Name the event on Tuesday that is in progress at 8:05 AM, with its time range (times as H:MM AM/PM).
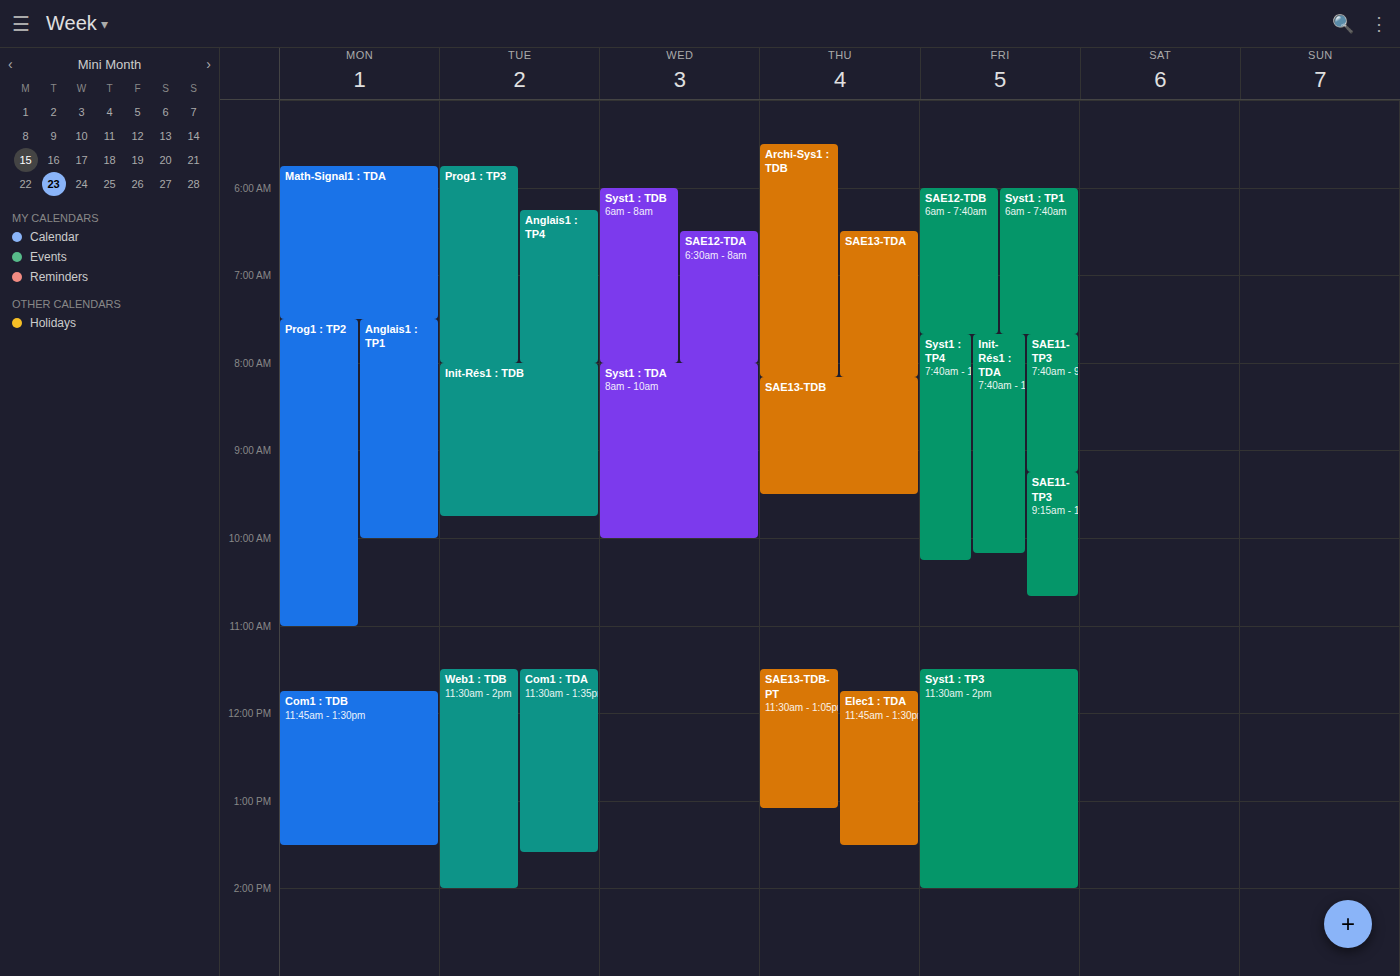
"Init-Rés1 : TDB", 8:00 AM to 9:45 AM